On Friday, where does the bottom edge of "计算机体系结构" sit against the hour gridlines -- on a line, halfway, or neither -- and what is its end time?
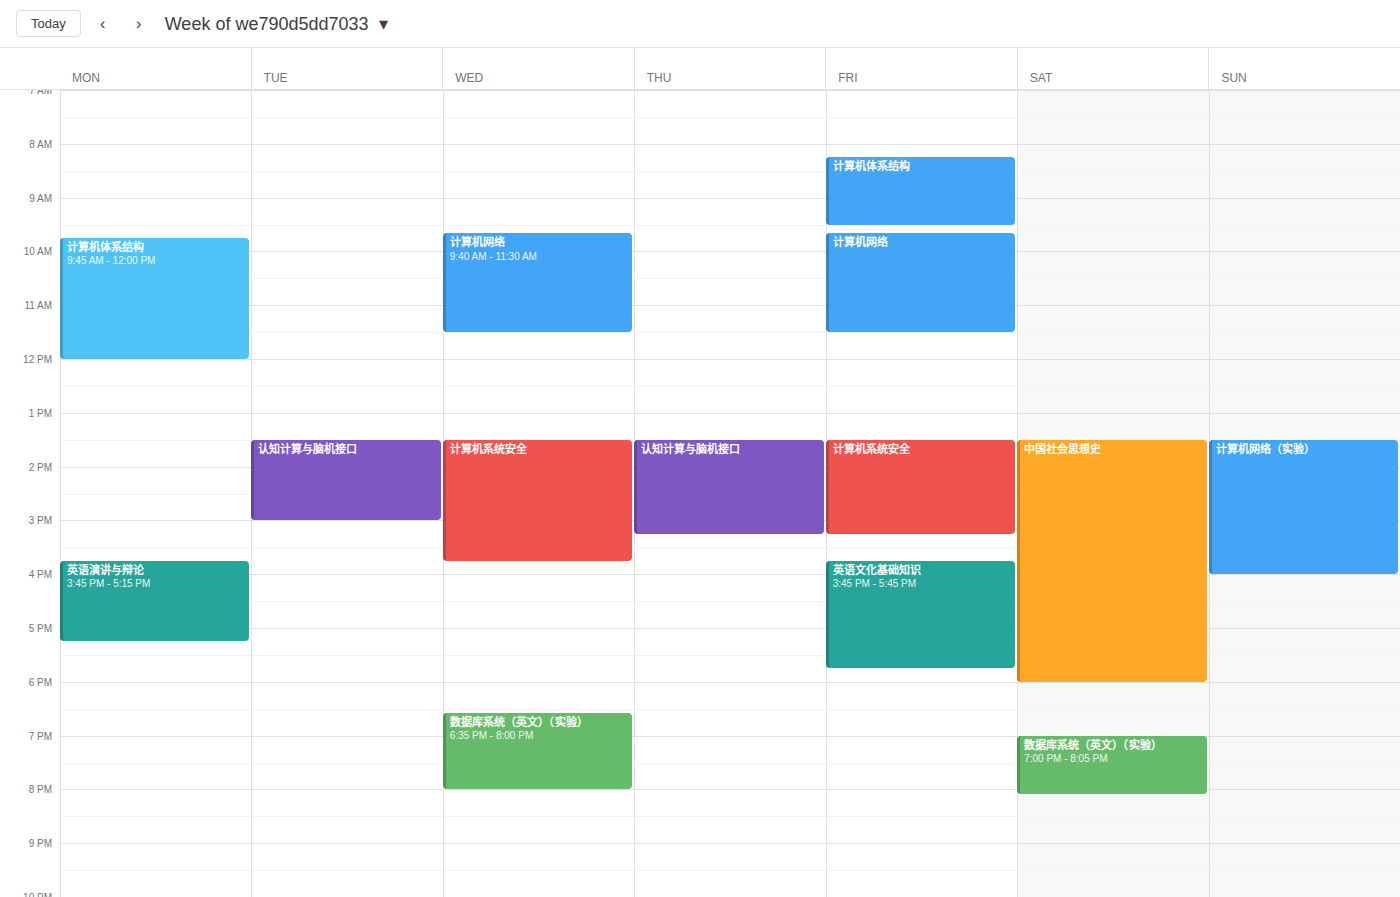
9:30 AM -- halfway between the 9 AM and 10 AM lines.